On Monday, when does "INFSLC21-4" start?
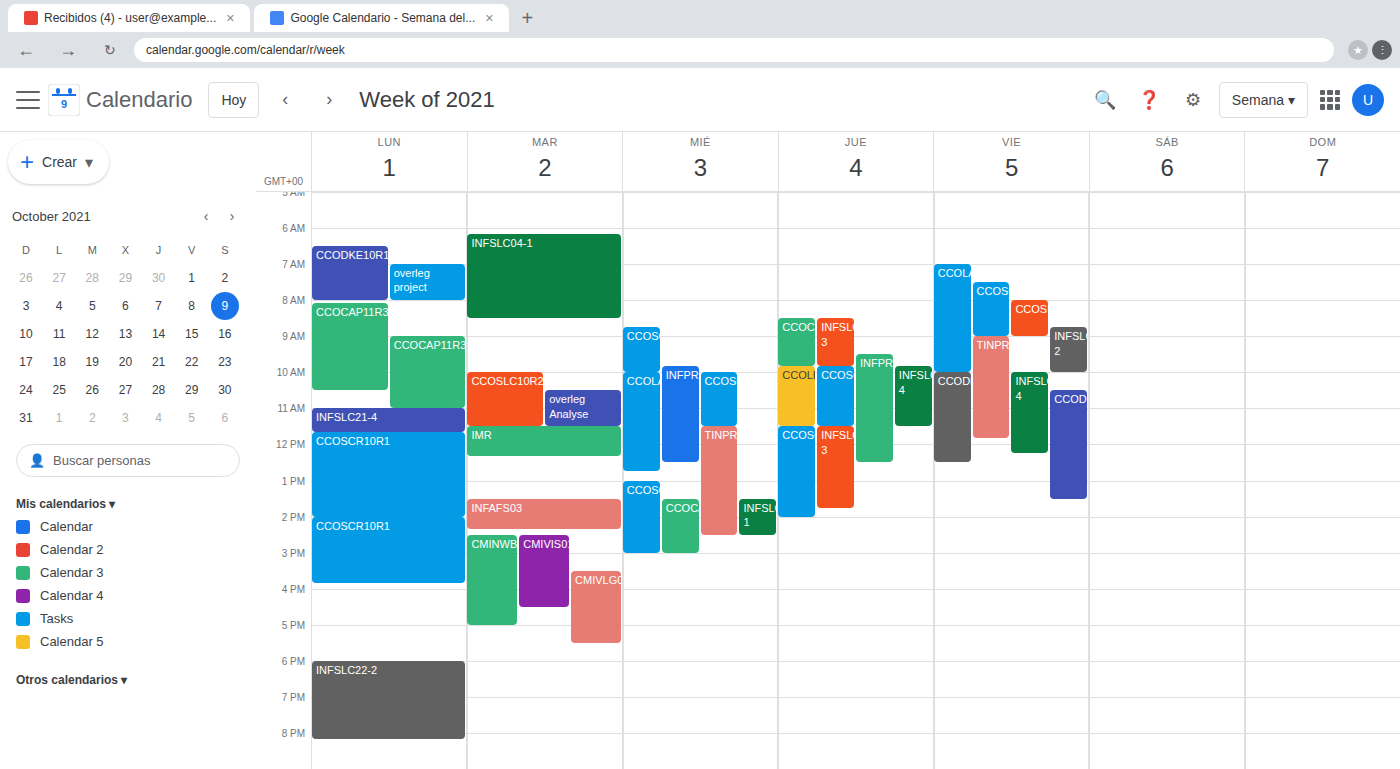
11:00 AM